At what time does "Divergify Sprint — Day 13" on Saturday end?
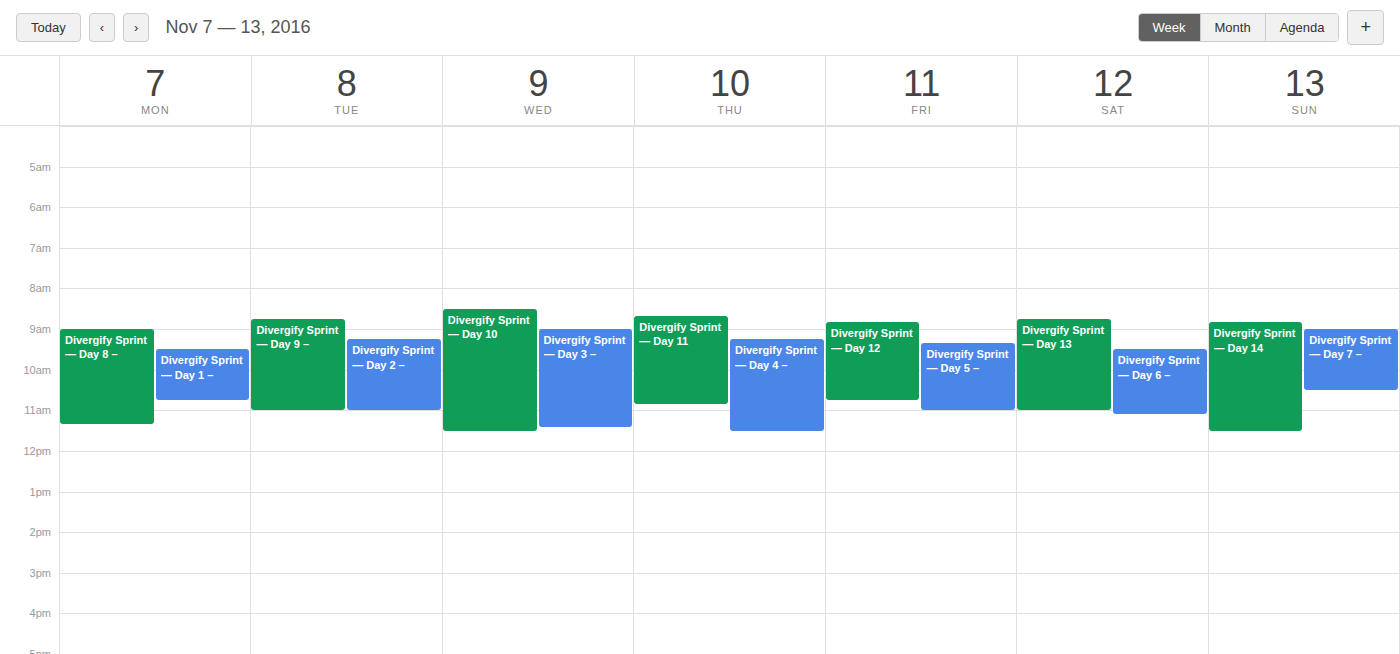
11:00 AM